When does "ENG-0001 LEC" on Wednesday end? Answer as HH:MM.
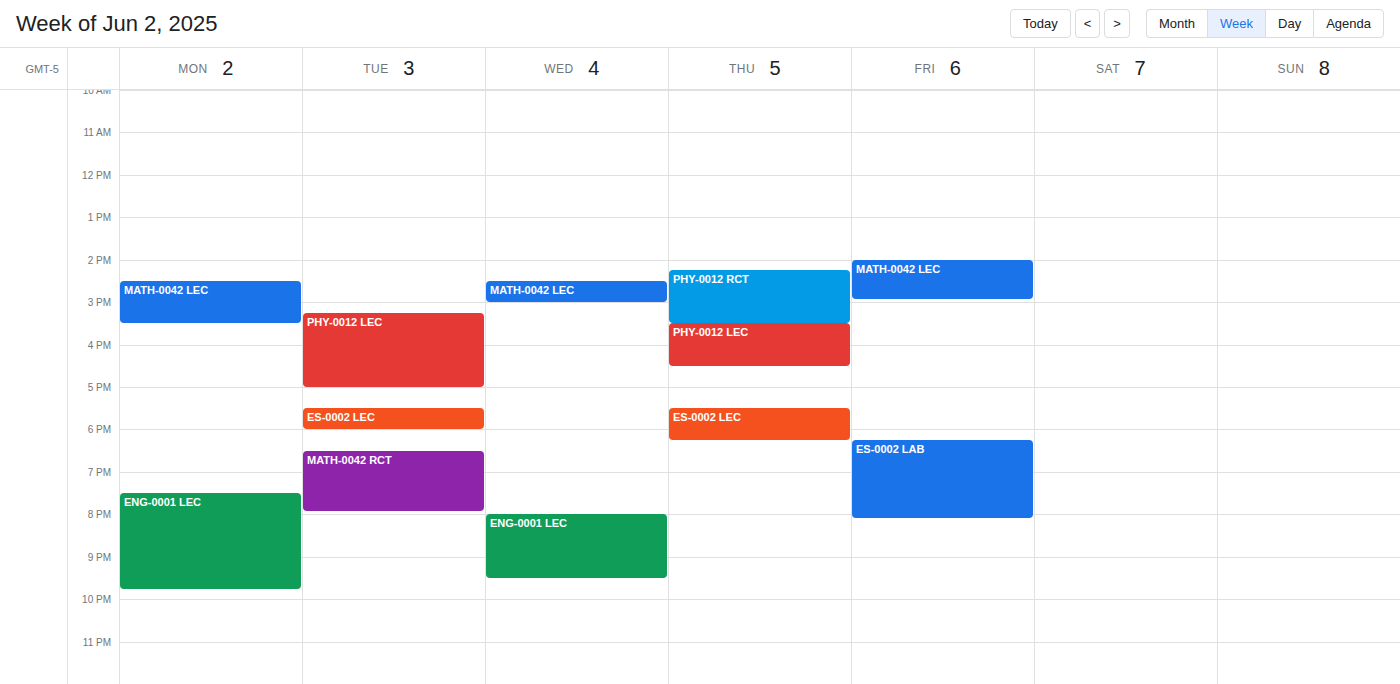
21:30